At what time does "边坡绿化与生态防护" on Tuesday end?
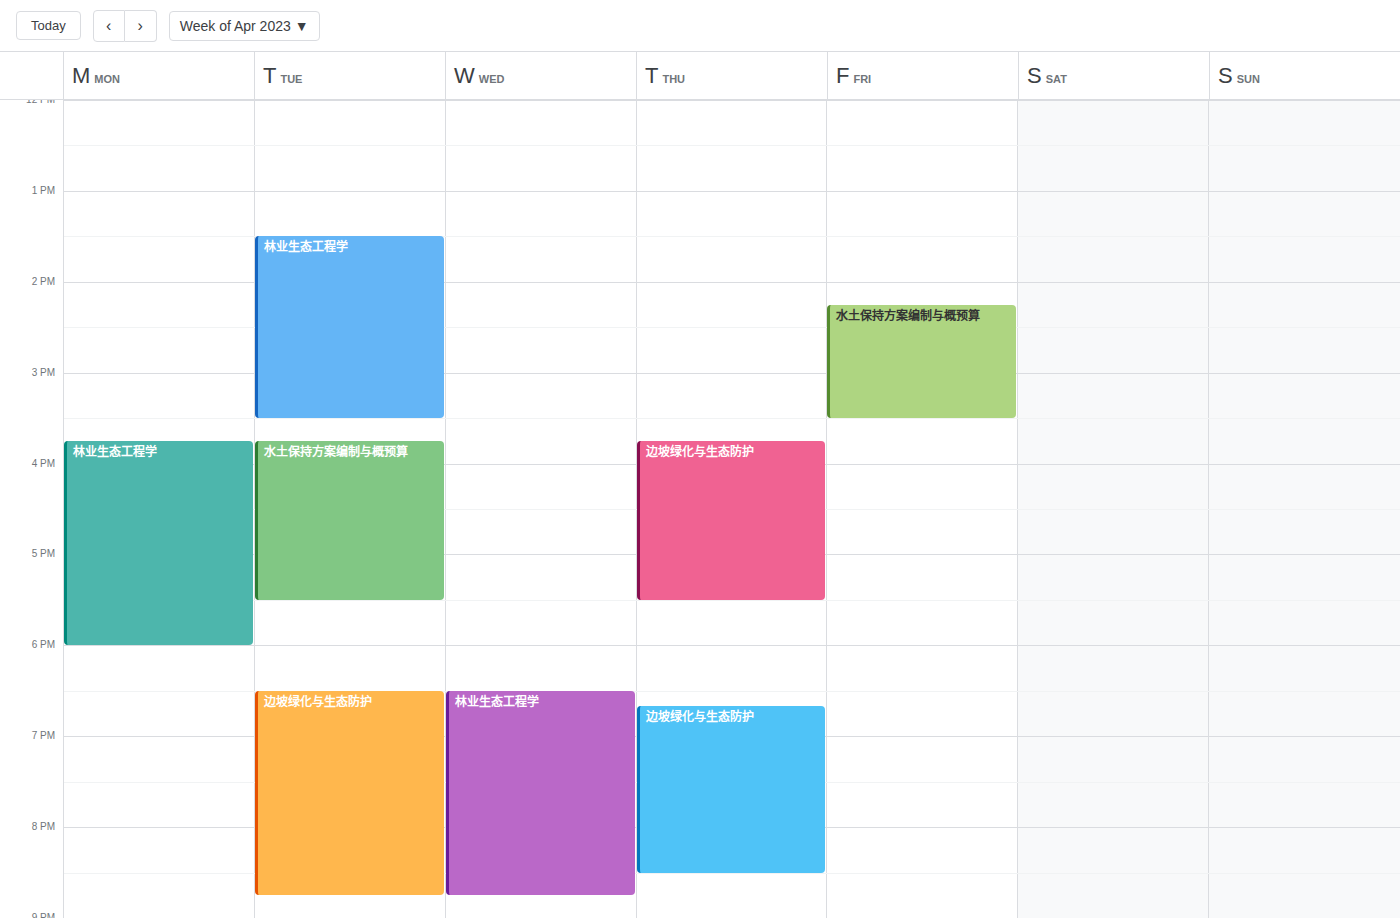
8:45 PM